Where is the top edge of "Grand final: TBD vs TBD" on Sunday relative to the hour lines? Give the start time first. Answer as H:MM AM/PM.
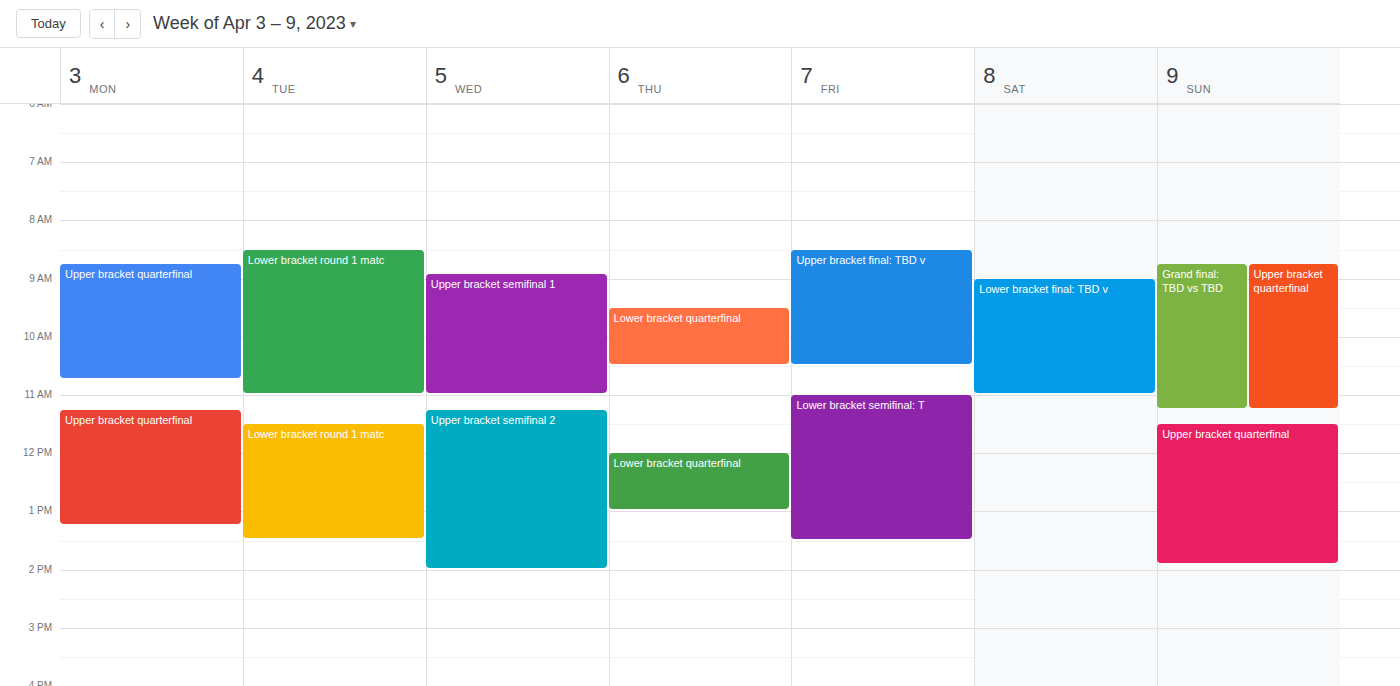
8:45 AM -- neither: three quarters of the way from the 8 AM line to the 9 AM line.